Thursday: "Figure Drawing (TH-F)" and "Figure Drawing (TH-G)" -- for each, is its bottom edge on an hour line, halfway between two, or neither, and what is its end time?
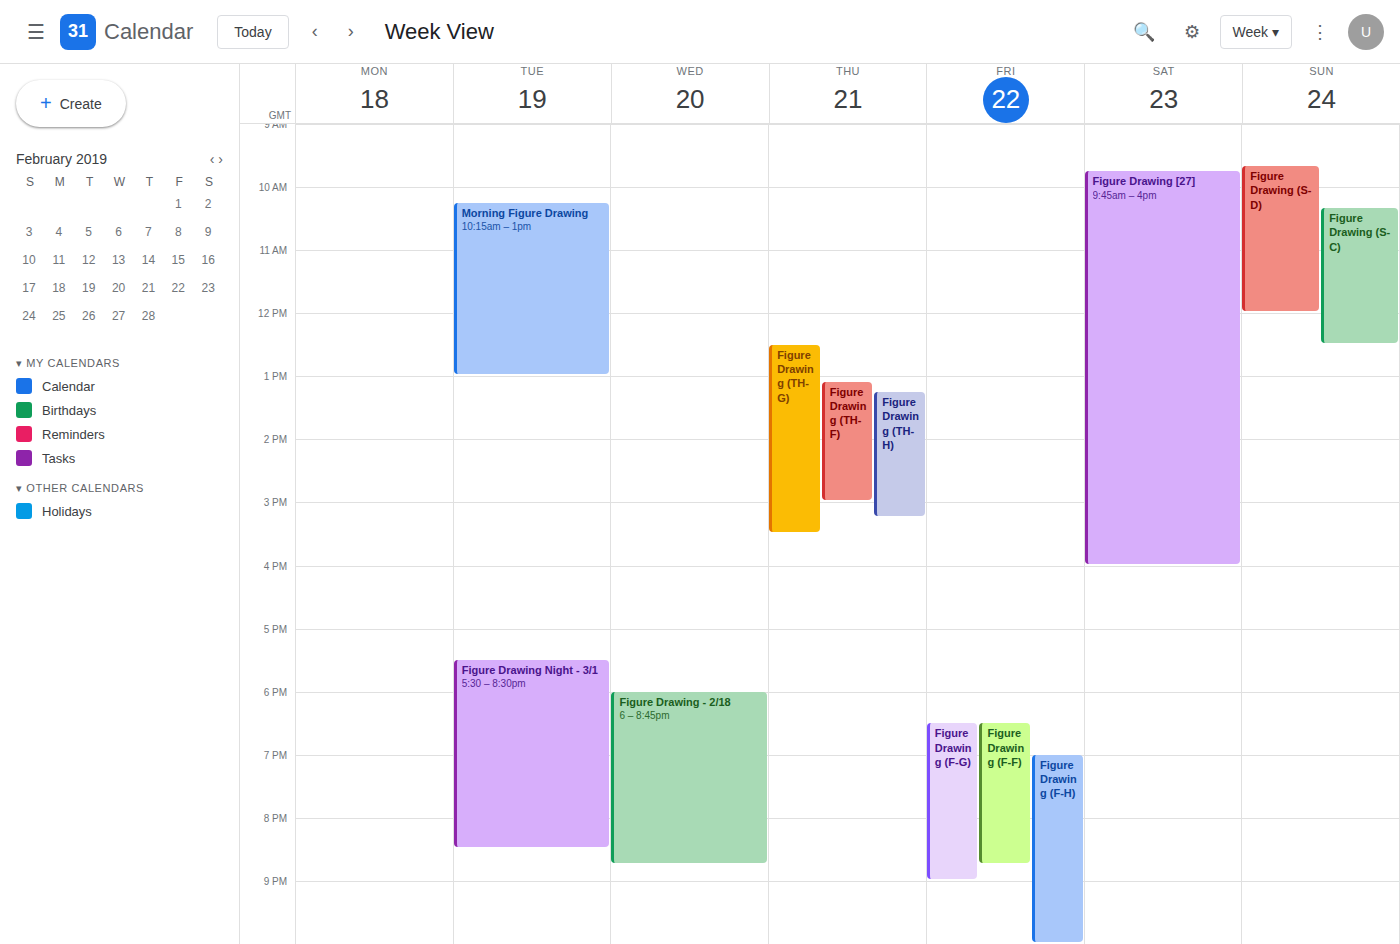
"Figure Drawing (TH-F)": 3:00 PM, exactly on the 3 PM line. "Figure Drawing (TH-G)": 3:30 PM, halfway between the 3 PM and 4 PM lines.